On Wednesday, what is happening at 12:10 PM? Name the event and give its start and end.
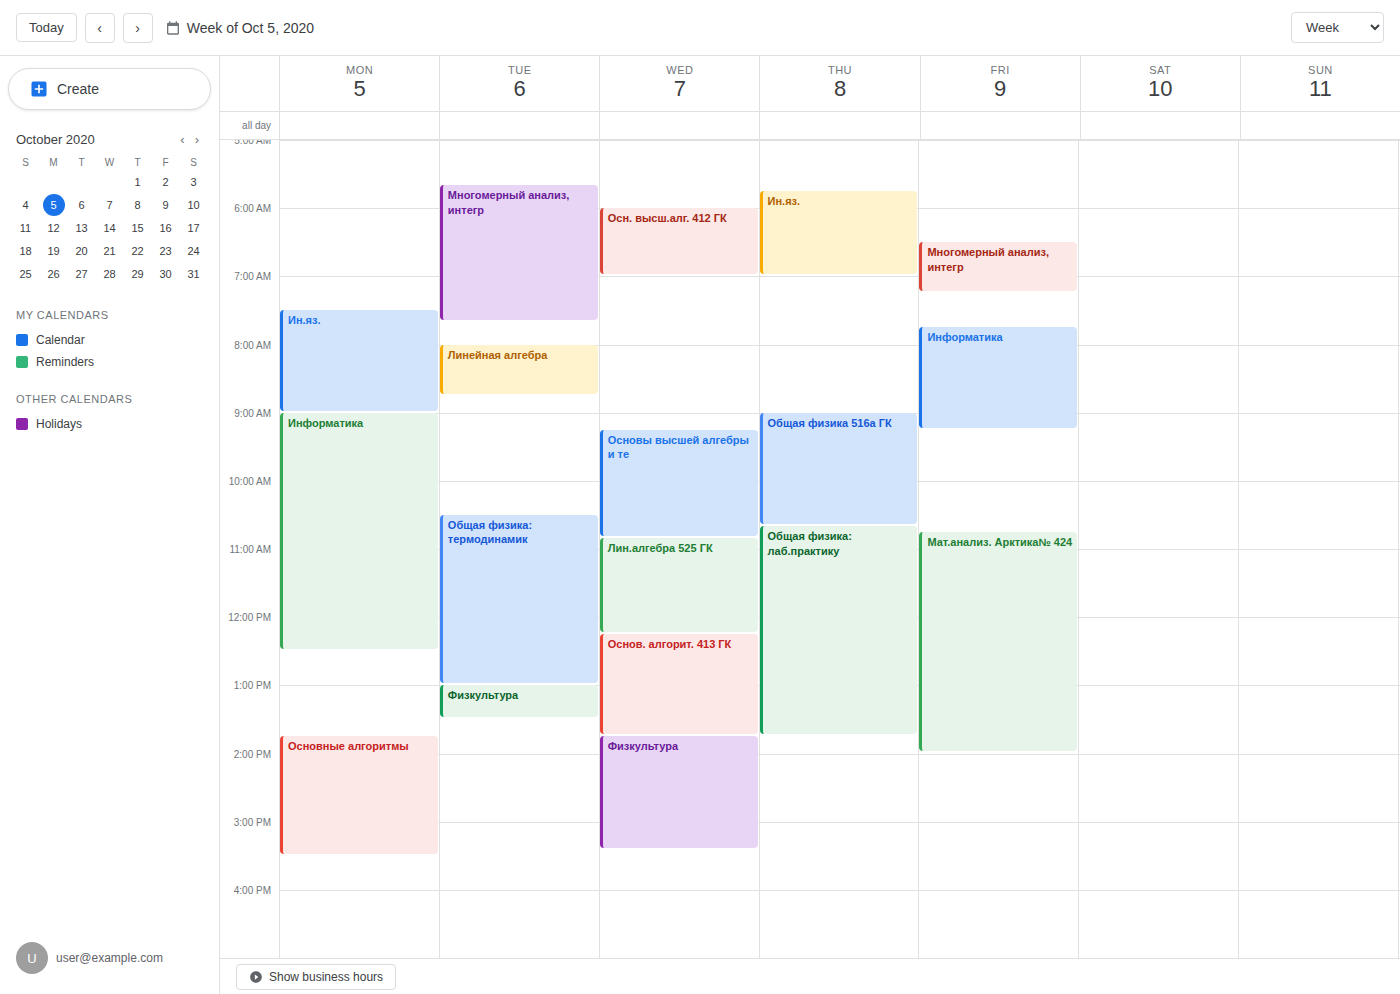
"Лин.алгебра 525 ГК", 10:50 AM to 12:15 PM